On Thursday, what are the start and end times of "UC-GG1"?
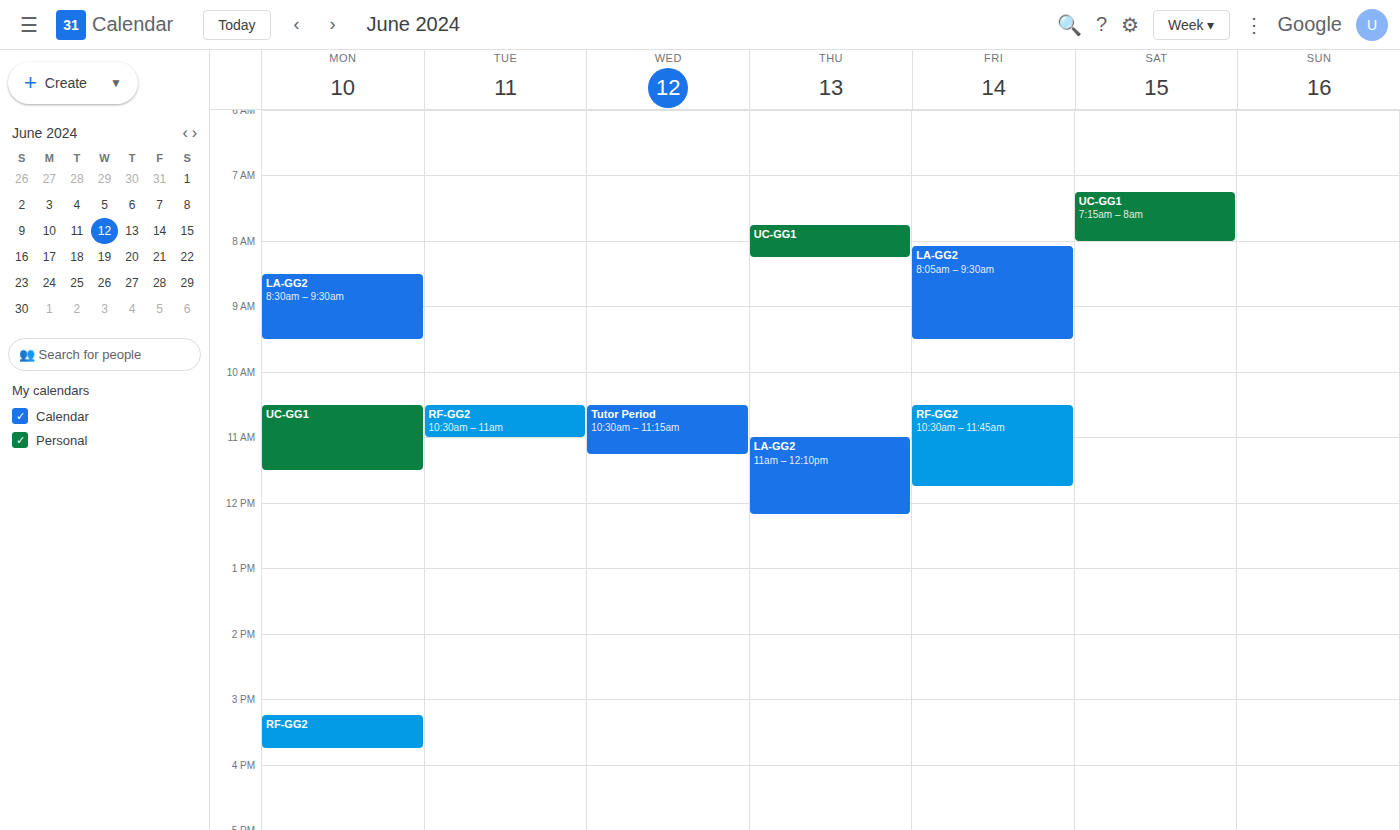
7:45 AM to 8:15 AM